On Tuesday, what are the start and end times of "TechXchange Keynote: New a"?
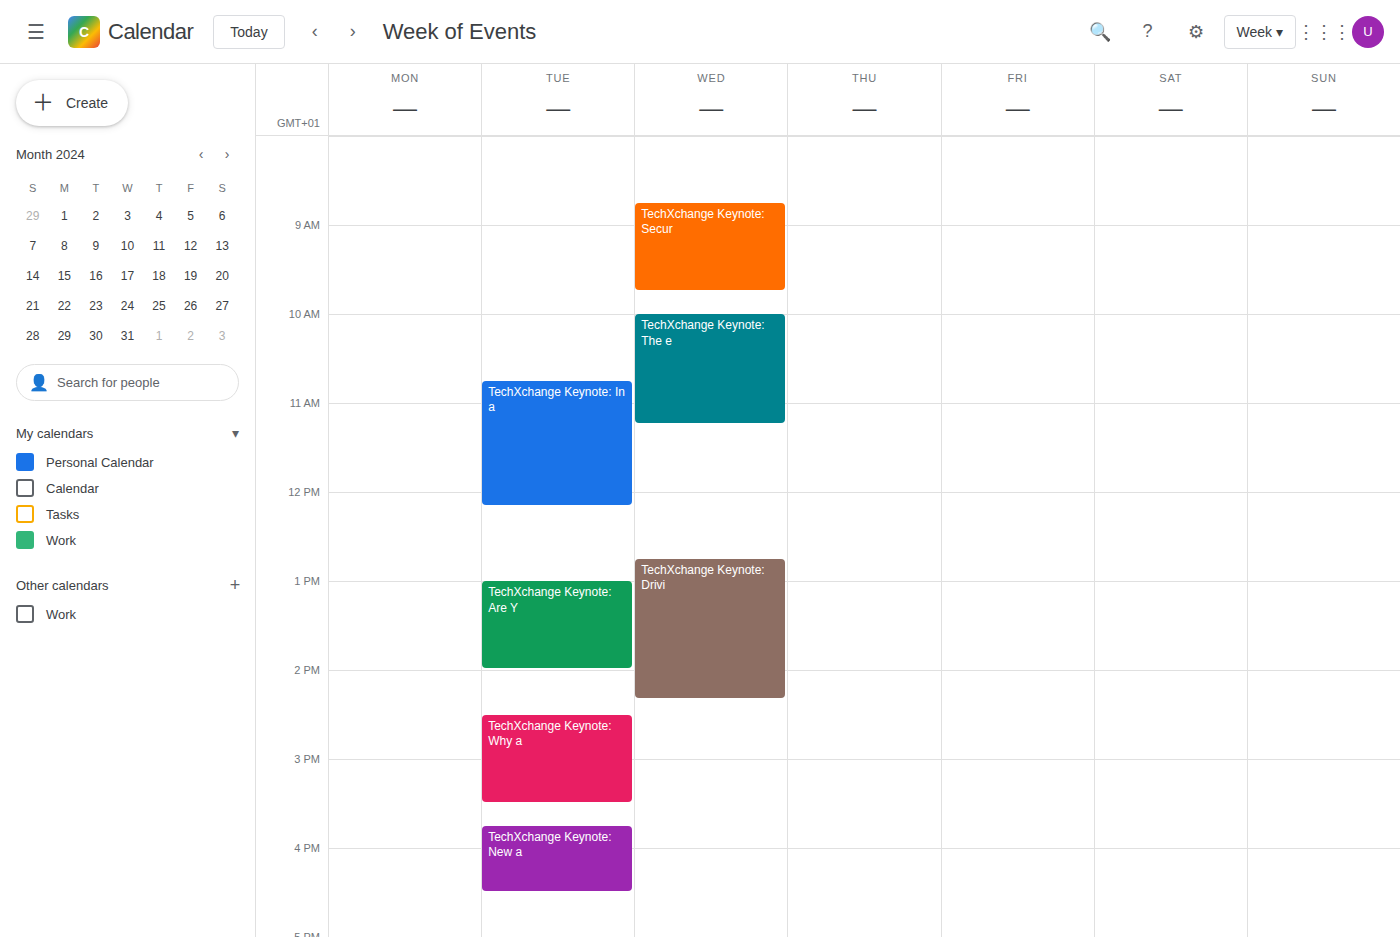
3:45 PM to 4:30 PM